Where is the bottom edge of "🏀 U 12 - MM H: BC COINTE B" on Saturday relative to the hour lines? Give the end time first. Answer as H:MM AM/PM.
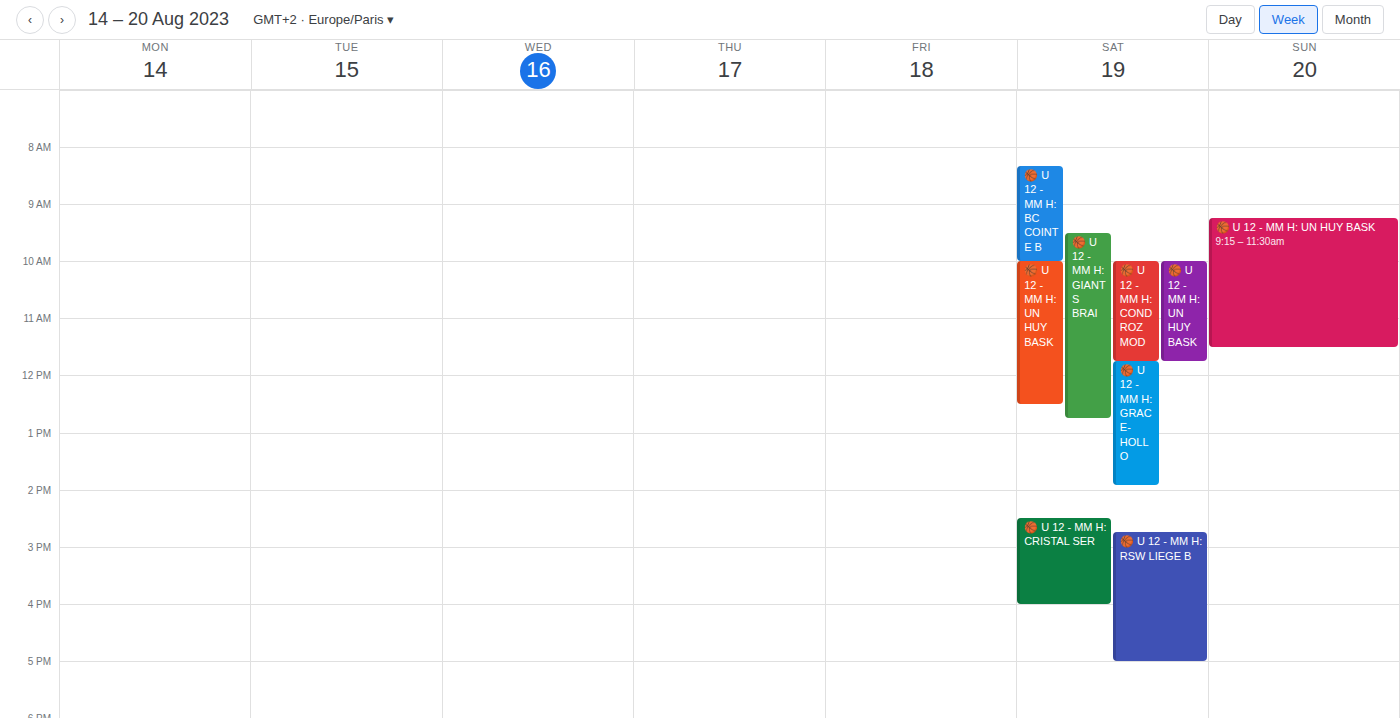
10:00 AM -- exactly on the 10 AM line.